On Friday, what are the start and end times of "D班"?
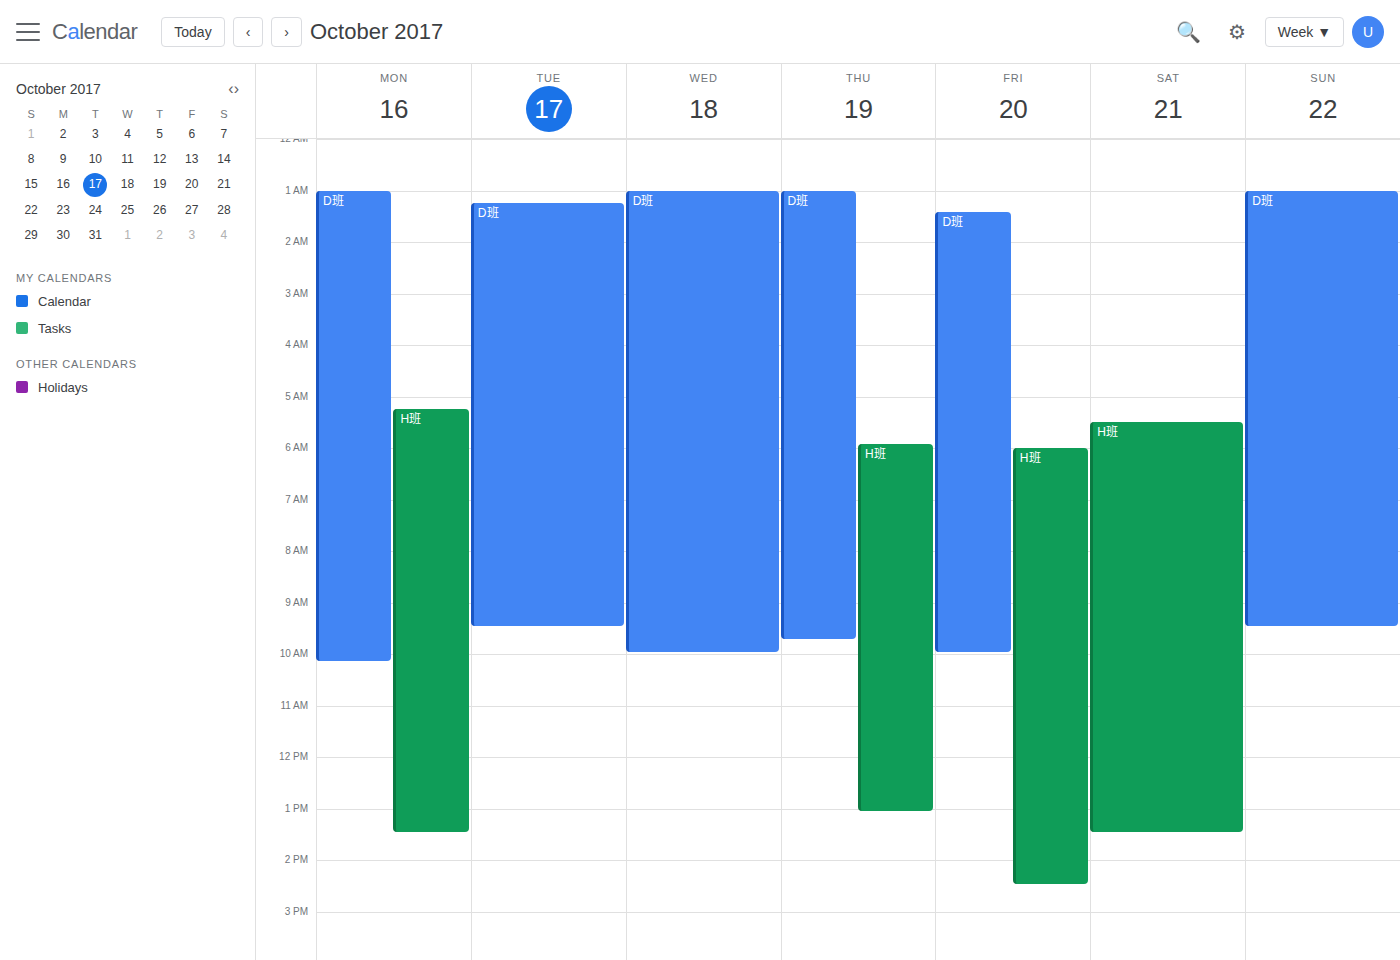
1:25 AM to 10:00 AM